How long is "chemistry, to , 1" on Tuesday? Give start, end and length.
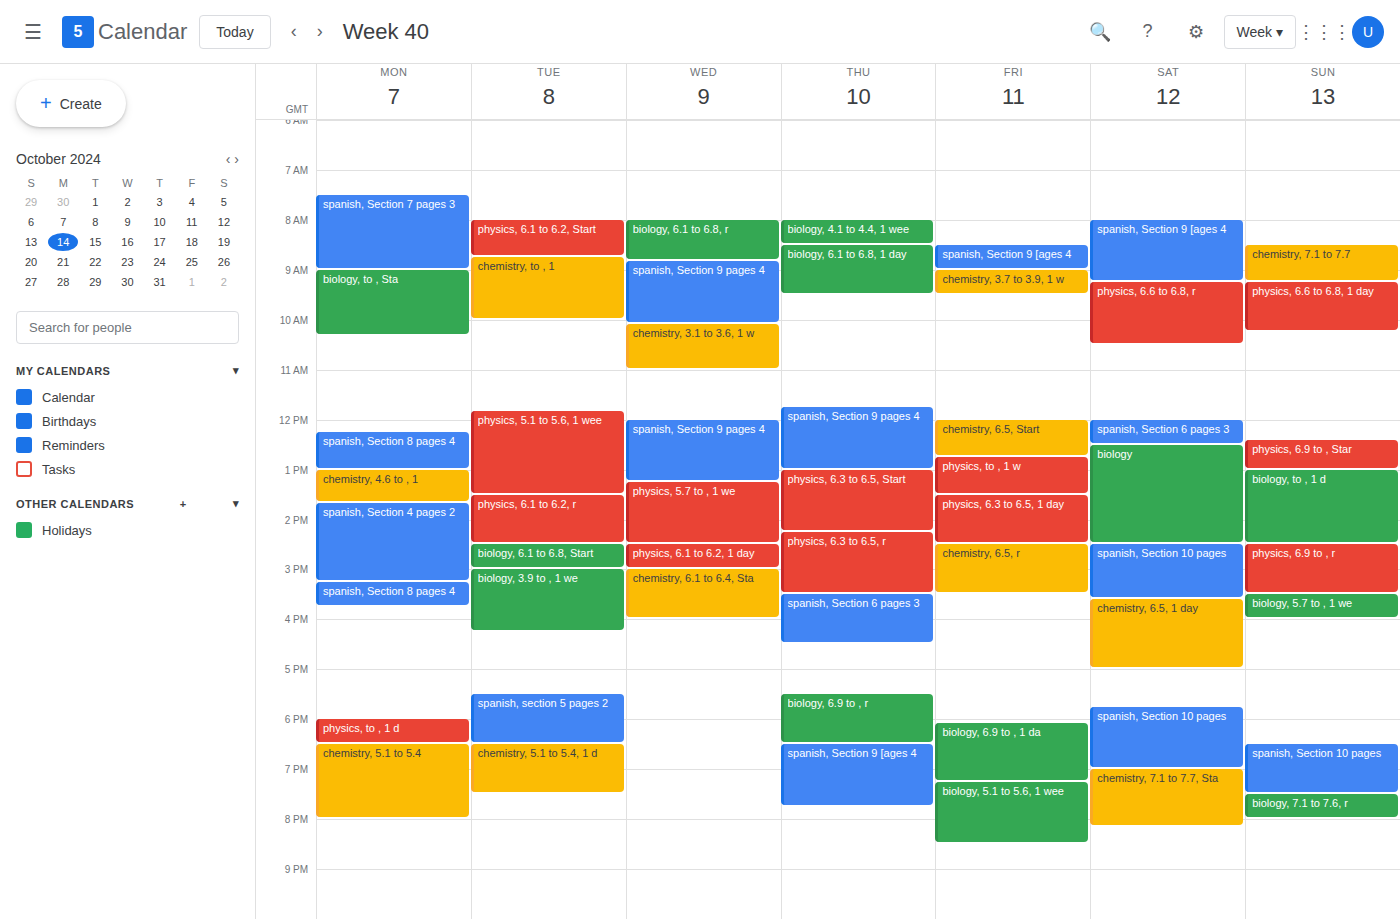
08:45 to 10:00, 1 hour 15 minutes